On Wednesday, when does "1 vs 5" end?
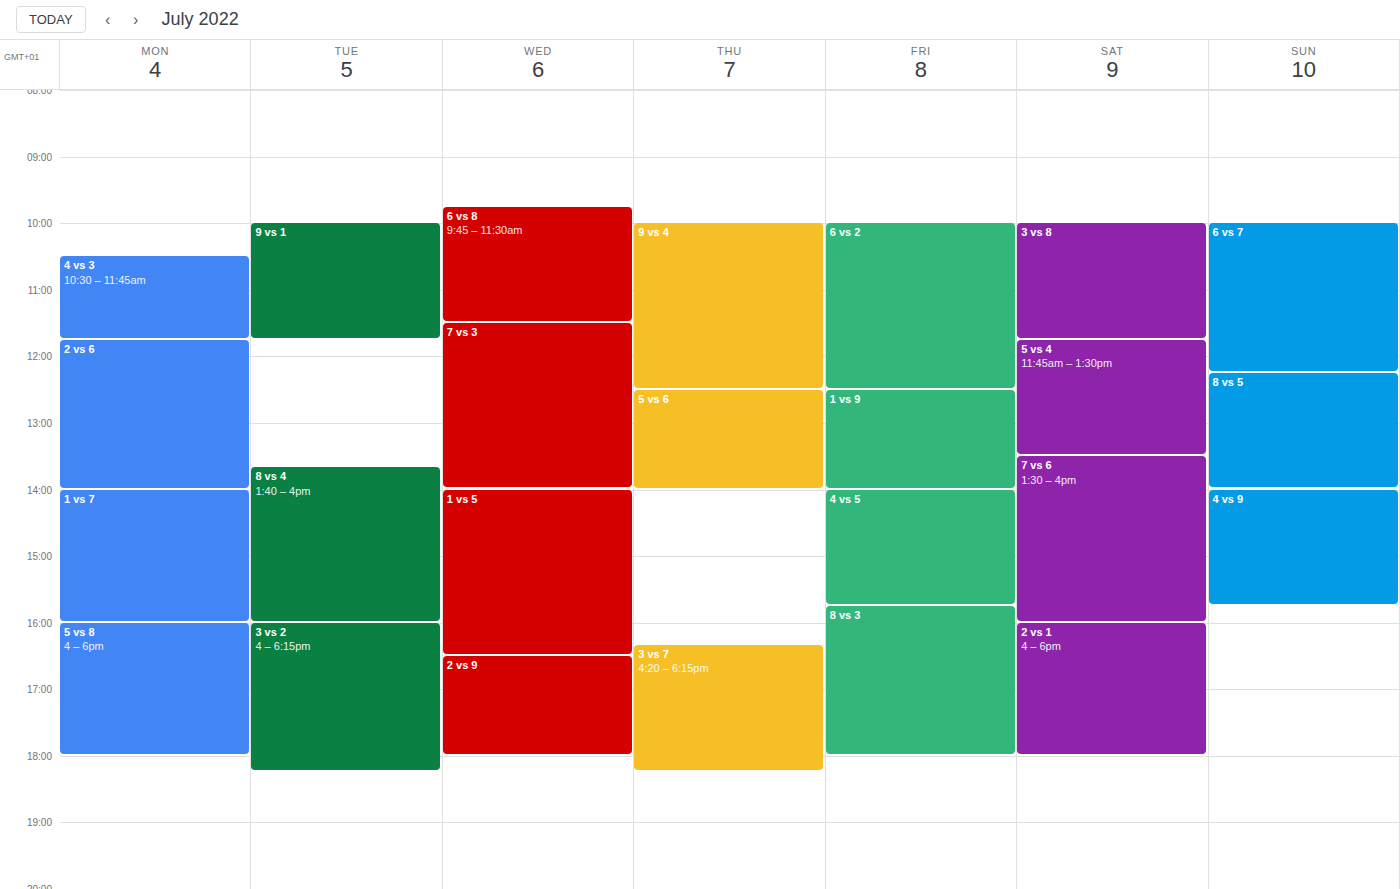
4:30 PM